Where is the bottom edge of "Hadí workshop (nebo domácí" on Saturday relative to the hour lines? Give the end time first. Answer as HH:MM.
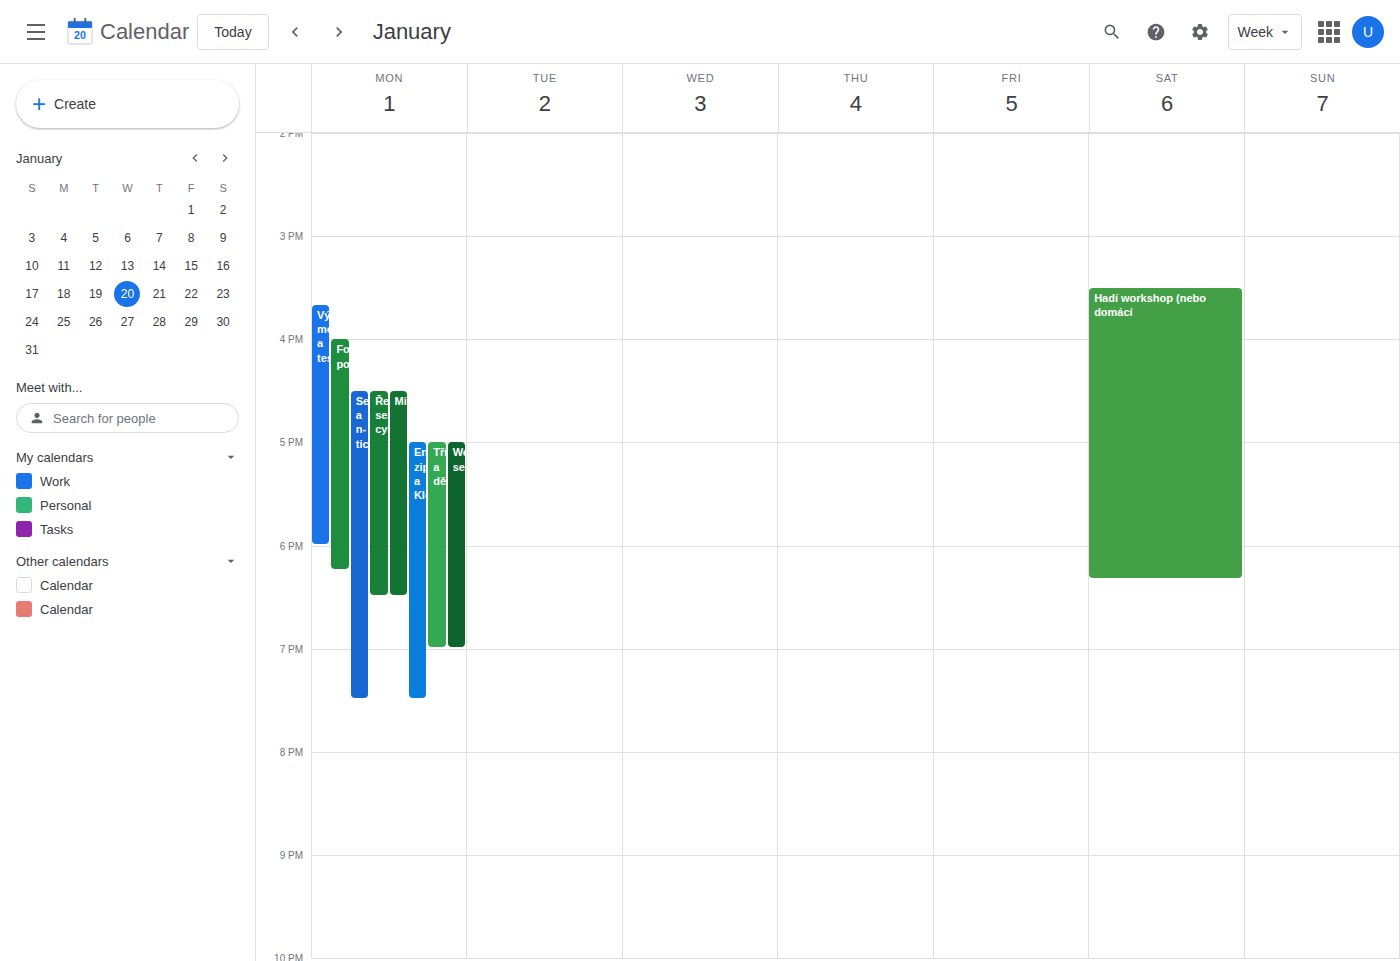
18:20 -- neither: 20 minutes below the 18:00 line and 40 minutes above the 19:00 line.